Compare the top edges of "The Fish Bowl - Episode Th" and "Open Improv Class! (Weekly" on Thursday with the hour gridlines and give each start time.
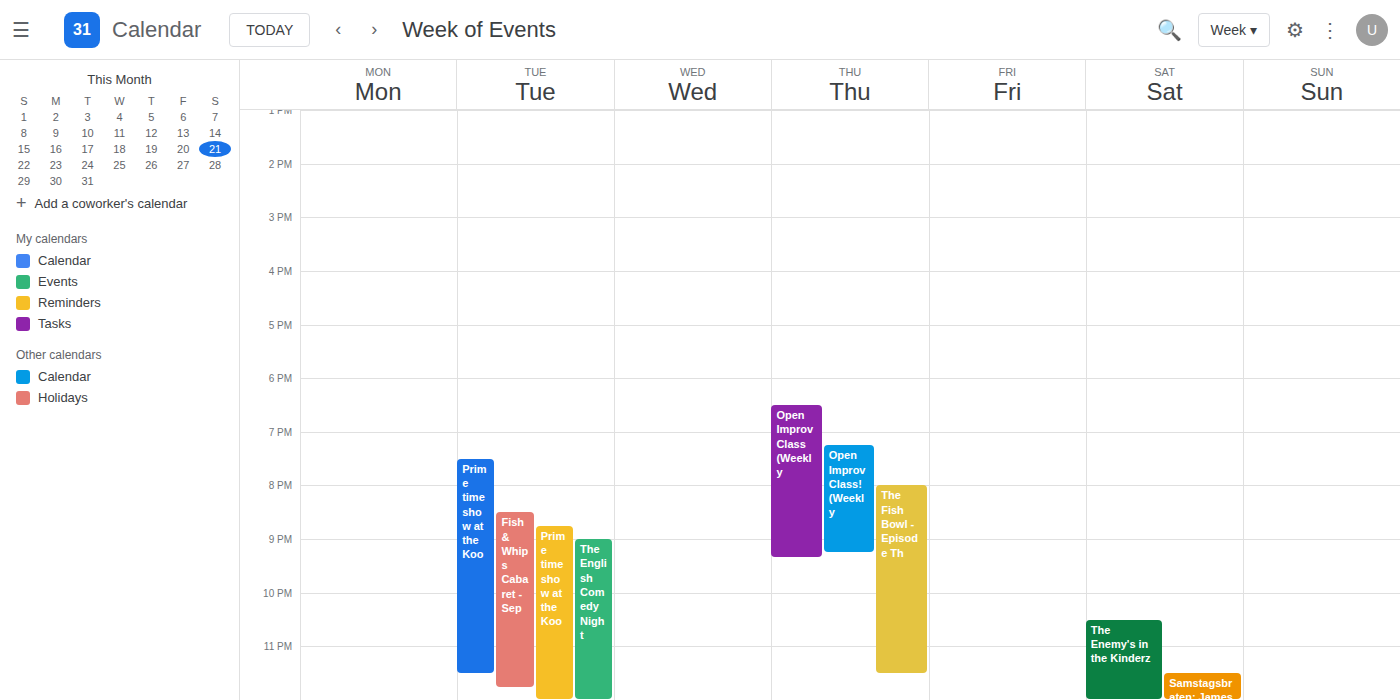
"The Fish Bowl - Episode Th": 8:00 PM, exactly on the 8 PM line. "Open Improv Class! (Weekly": 7:15 PM, neither: a quarter of the way from the 7 PM line to the 8 PM line.